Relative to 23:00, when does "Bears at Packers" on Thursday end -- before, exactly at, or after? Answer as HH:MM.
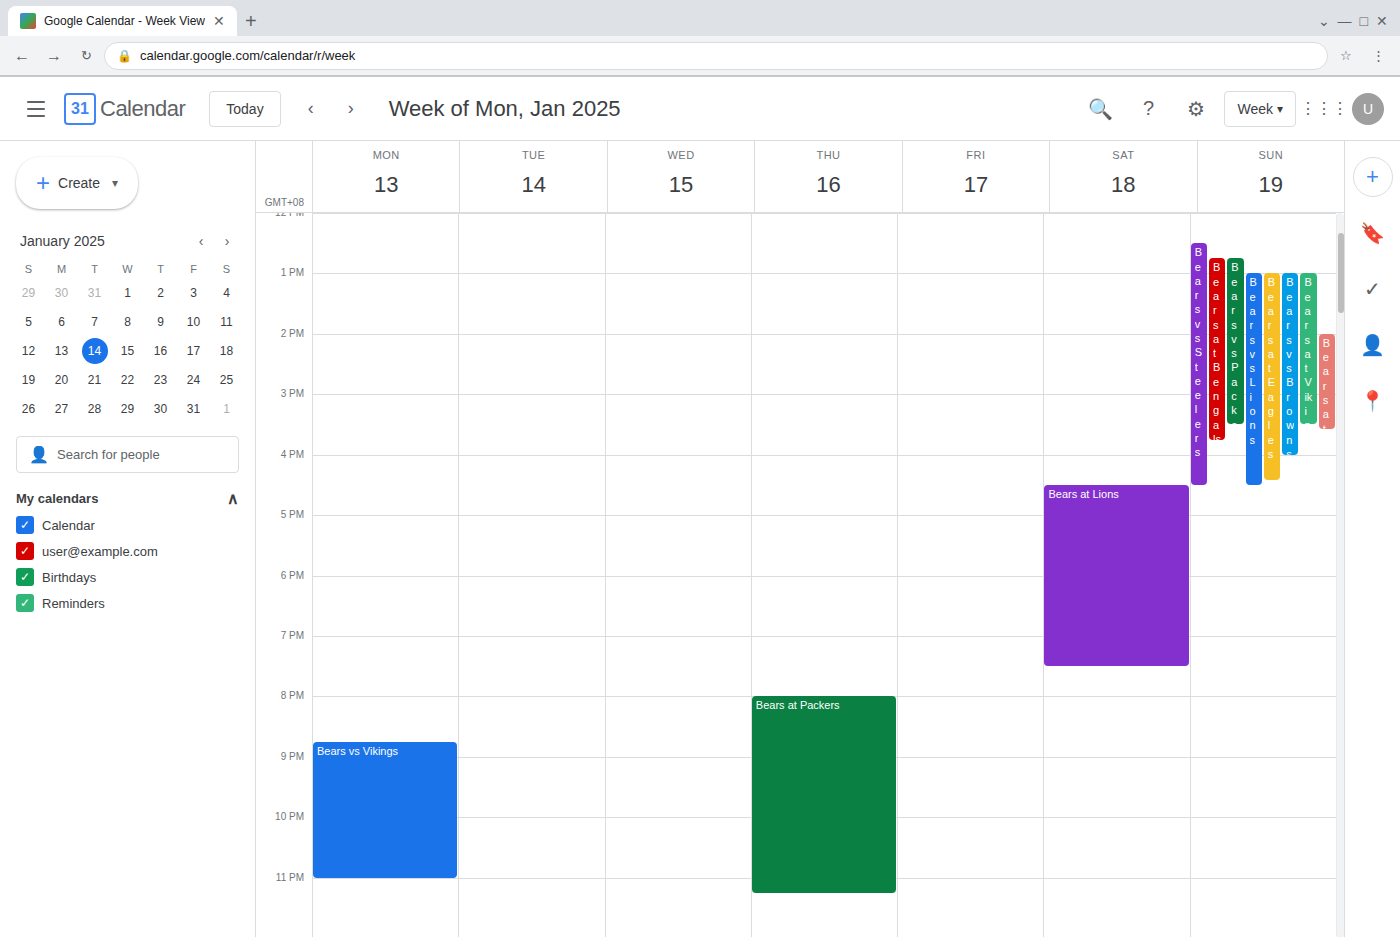
23:15 -- after 23:00, 15 minutes below the 23:00 line.